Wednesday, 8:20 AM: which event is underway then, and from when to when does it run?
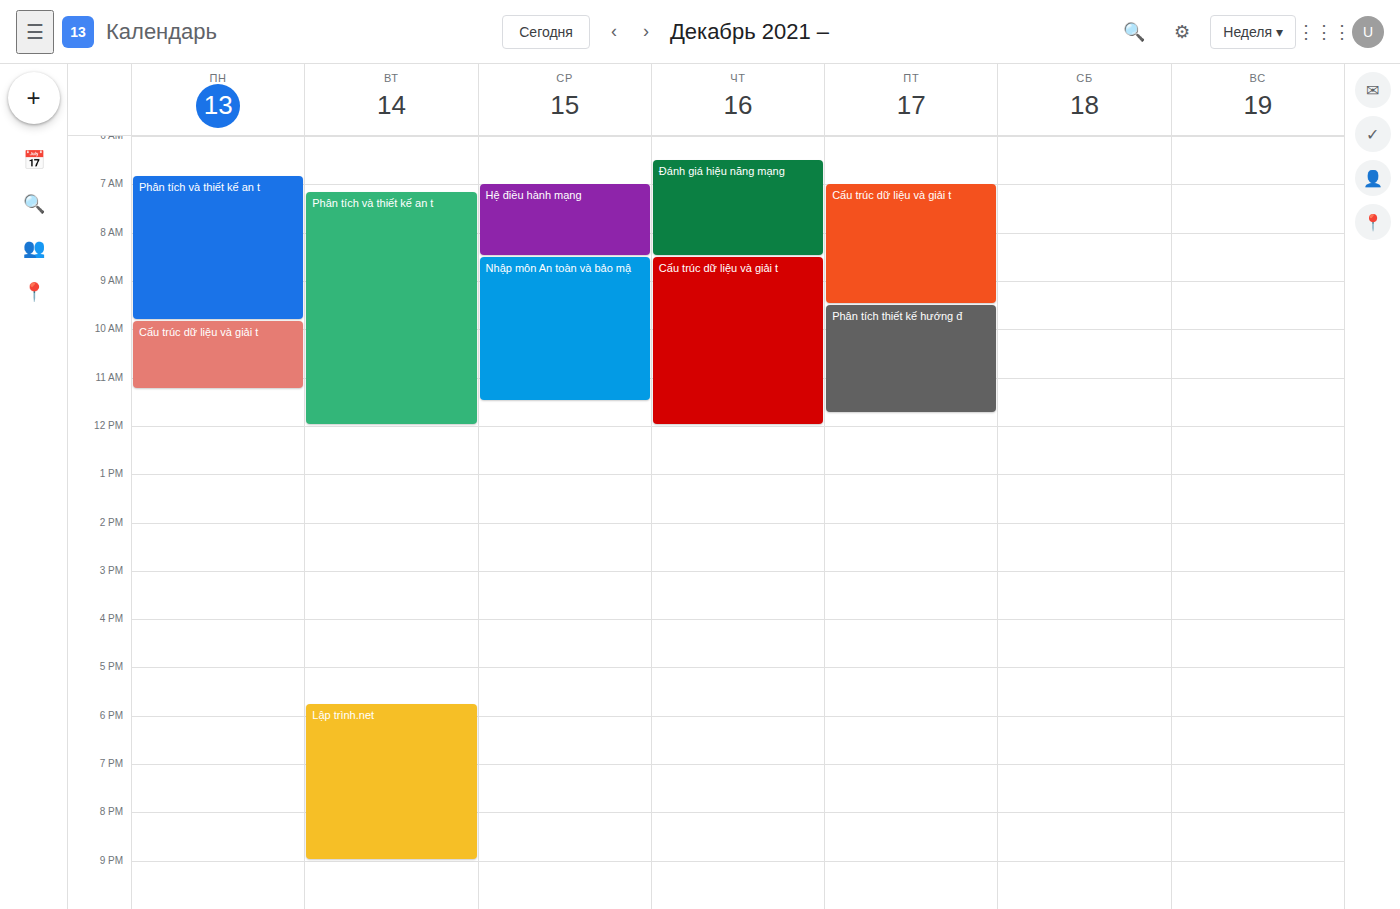
"Hệ điều hành mạng", 7:00 AM to 8:30 AM